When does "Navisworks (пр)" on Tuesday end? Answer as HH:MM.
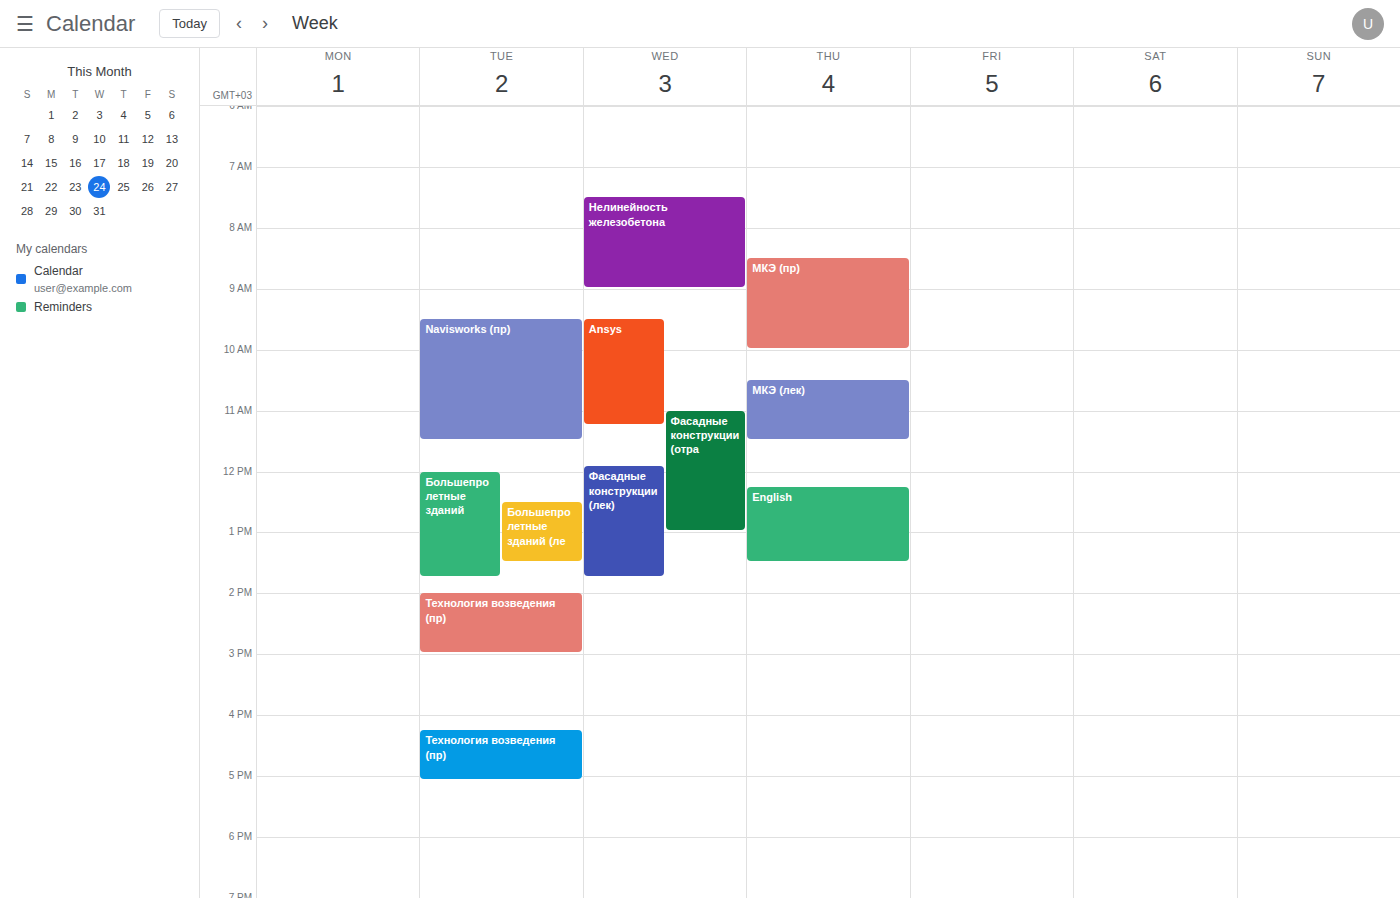
11:30